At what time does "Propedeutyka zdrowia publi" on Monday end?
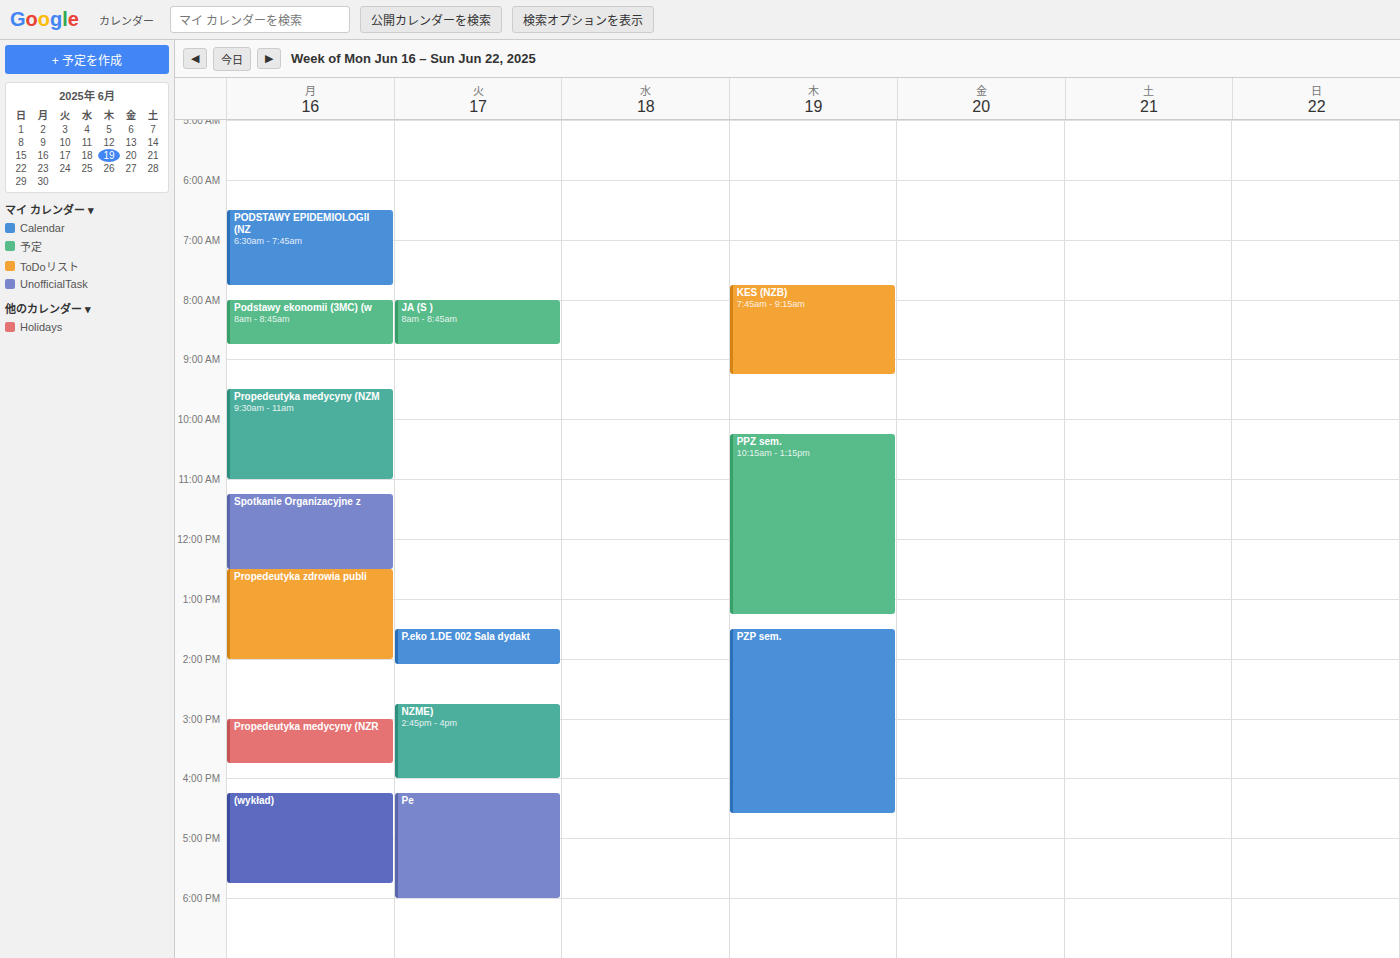
2:00 PM